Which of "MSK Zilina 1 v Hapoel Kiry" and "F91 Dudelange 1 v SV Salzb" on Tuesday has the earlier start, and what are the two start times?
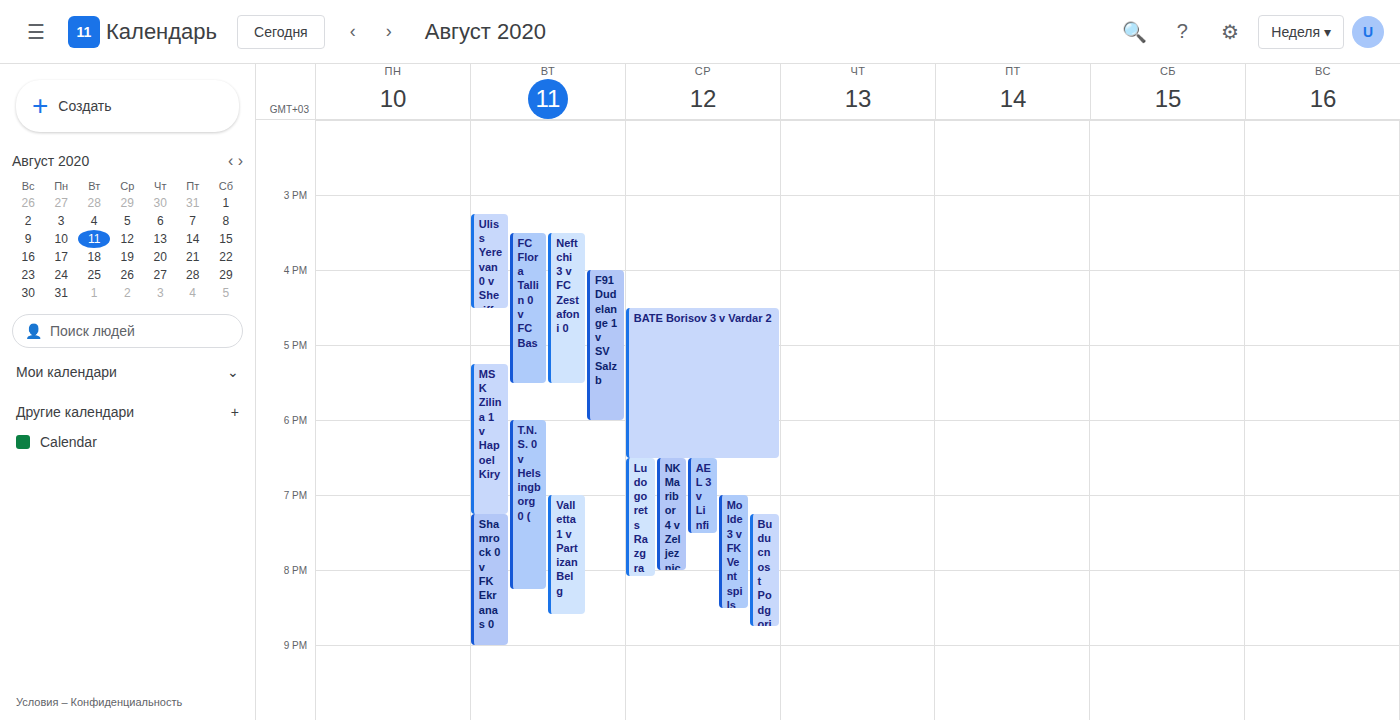
"F91 Dudelange 1 v SV Salzb" 4:00 PM; "MSK Zilina 1 v Hapoel Kiry" 5:15 PM.